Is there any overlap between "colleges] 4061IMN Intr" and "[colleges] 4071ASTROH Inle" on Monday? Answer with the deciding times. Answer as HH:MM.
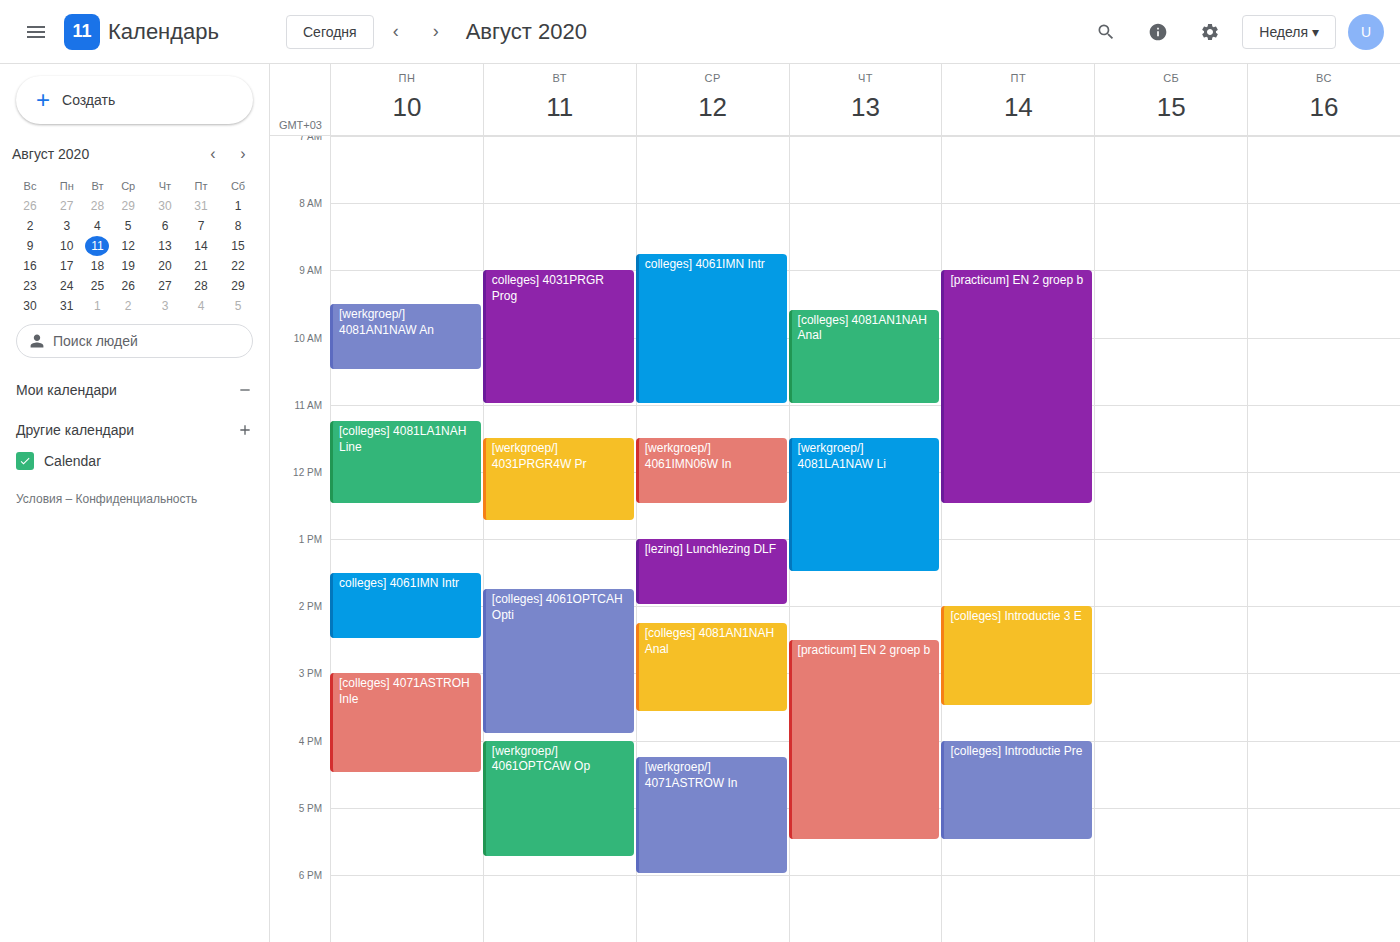
"colleges] 4061IMN Intr" ends at 14:30 and "[colleges] 4071ASTROH Inle" starts at 15:00 -- no overlap.